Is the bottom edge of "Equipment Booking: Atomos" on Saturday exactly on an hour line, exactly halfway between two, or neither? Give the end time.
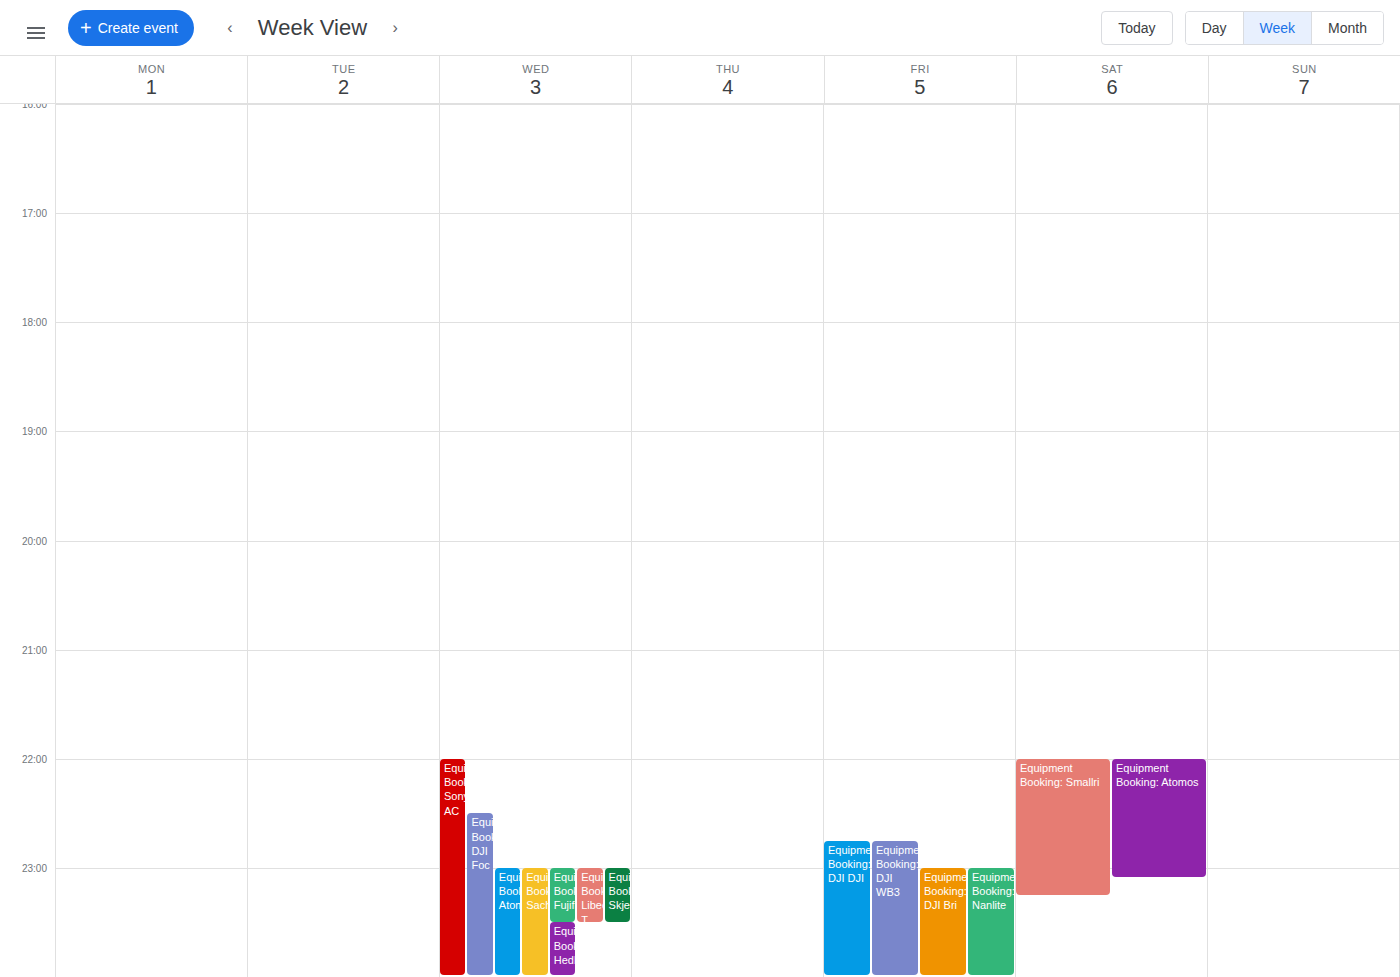
11:05 PM -- neither: 5 minutes below the 11 PM line and 55 minutes above the 12 AM line.